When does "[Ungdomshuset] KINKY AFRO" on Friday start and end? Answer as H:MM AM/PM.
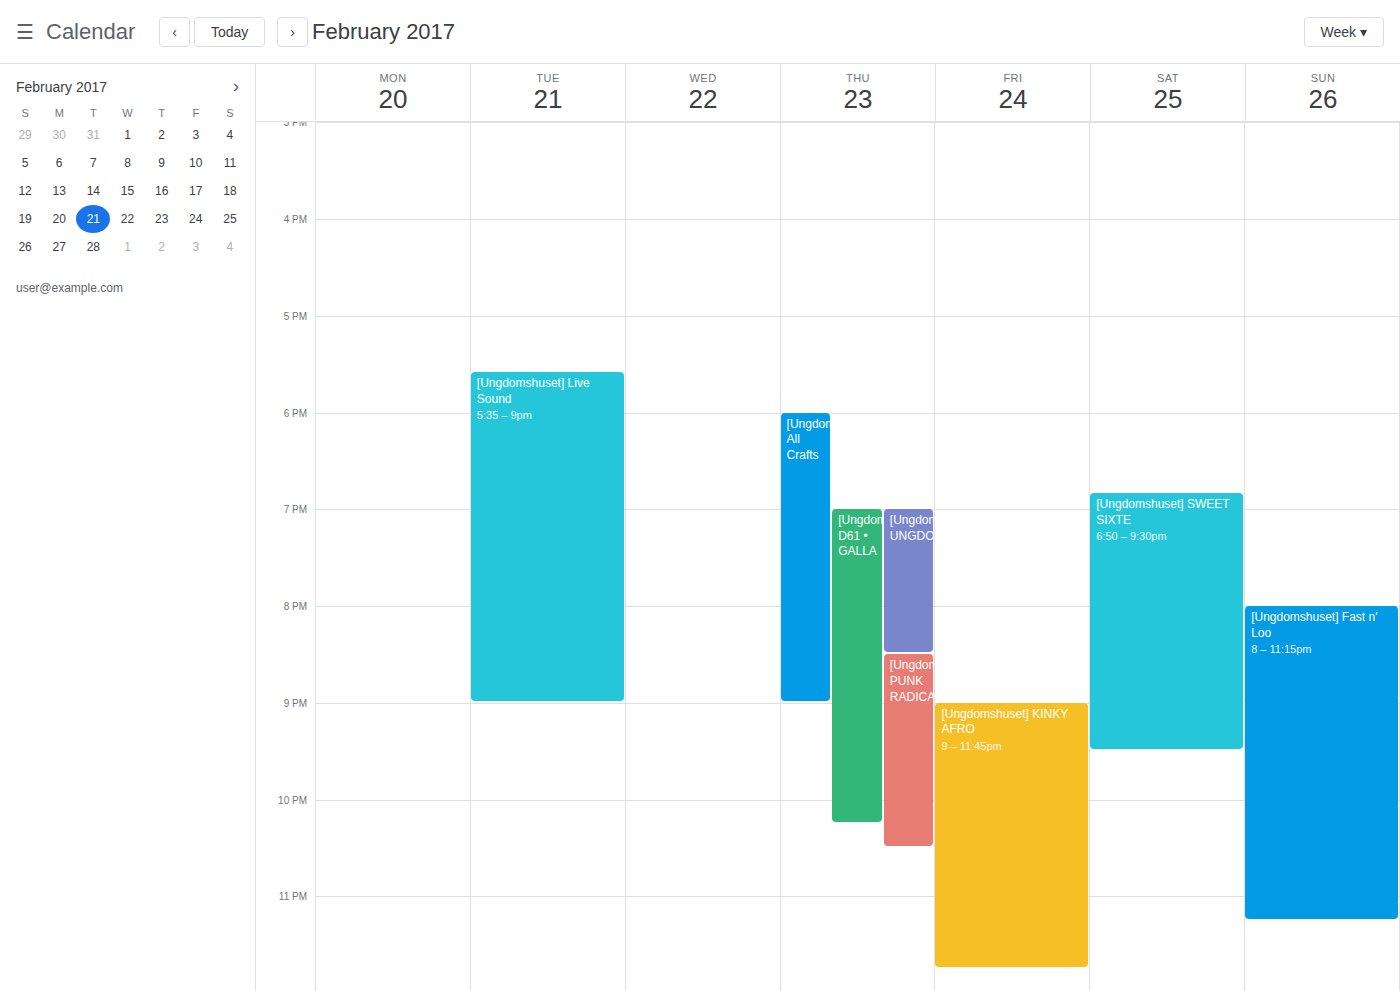
9:00 PM to 11:45 PM